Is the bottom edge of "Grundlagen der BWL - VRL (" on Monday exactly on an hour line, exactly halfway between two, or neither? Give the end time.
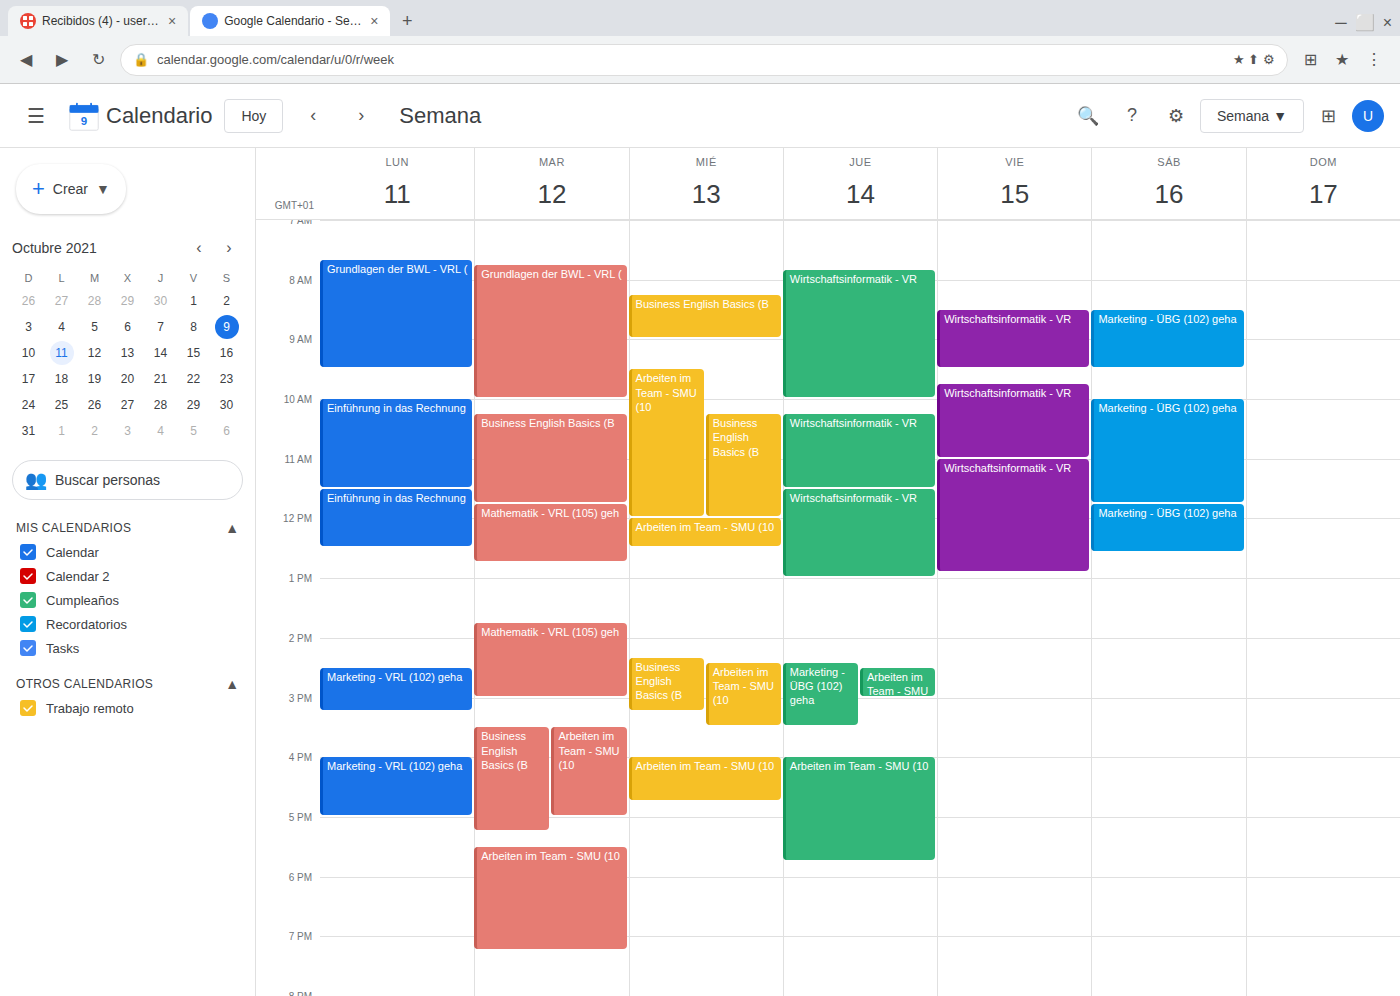
9:30 AM -- halfway between the 9 AM and 10 AM lines.